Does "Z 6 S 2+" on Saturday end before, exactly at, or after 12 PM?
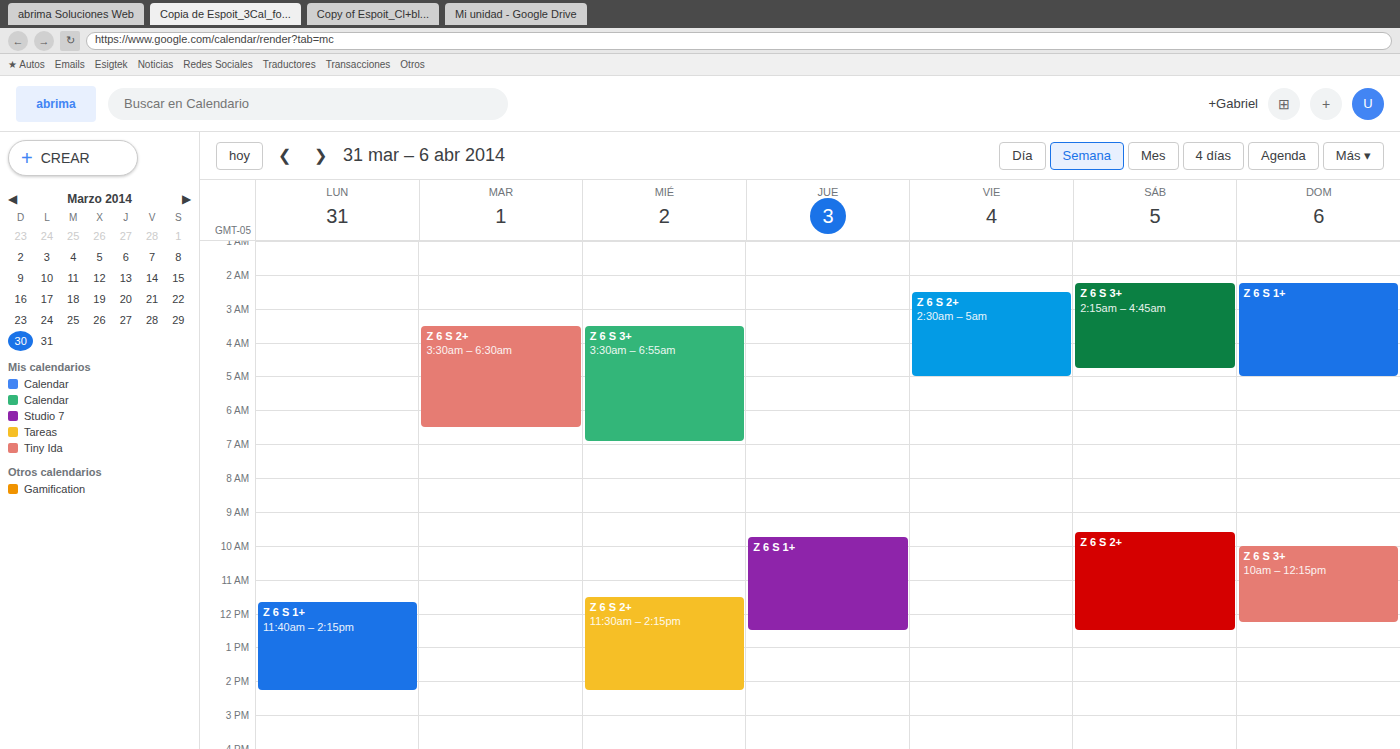
12:30 PM -- after 12 PM, 30 minutes below the 12 PM line.